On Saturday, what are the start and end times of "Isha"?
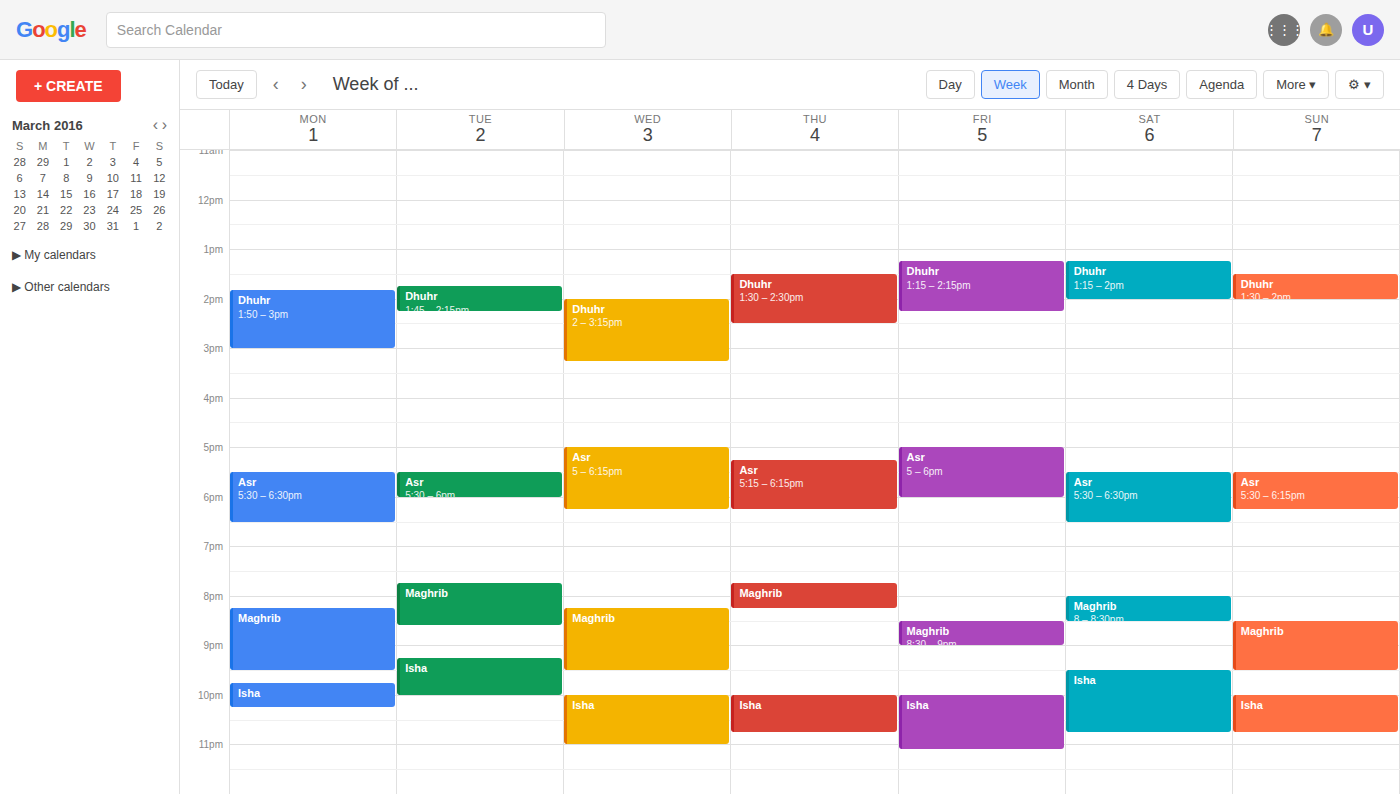
9:30 PM to 10:45 PM